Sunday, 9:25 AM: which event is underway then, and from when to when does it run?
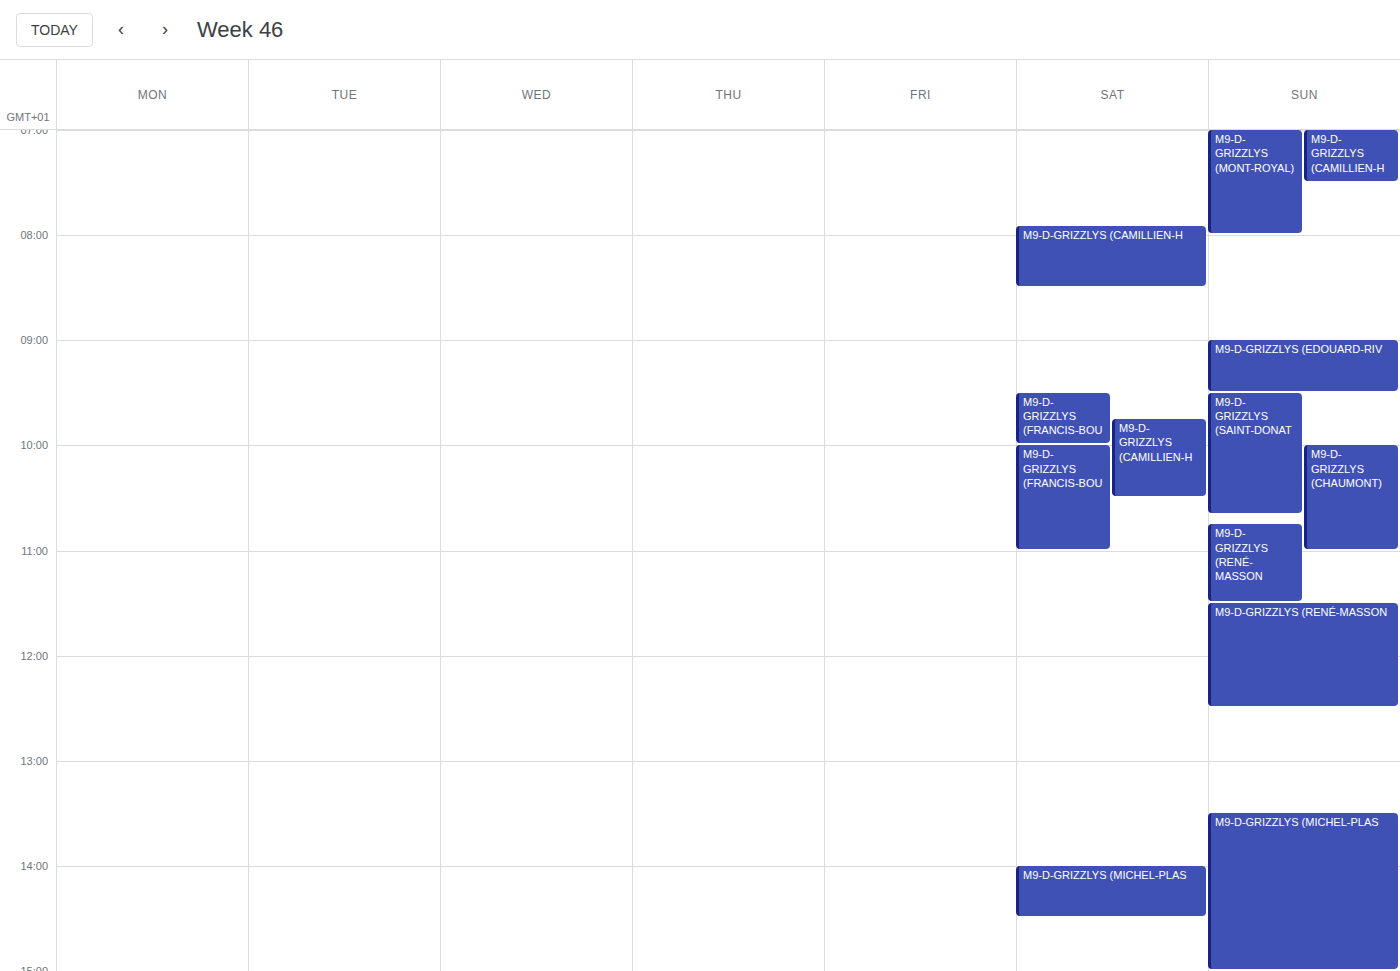
"M9-D-GRIZZLYS (EDOUARD-RIV", 9:00 AM to 9:30 AM